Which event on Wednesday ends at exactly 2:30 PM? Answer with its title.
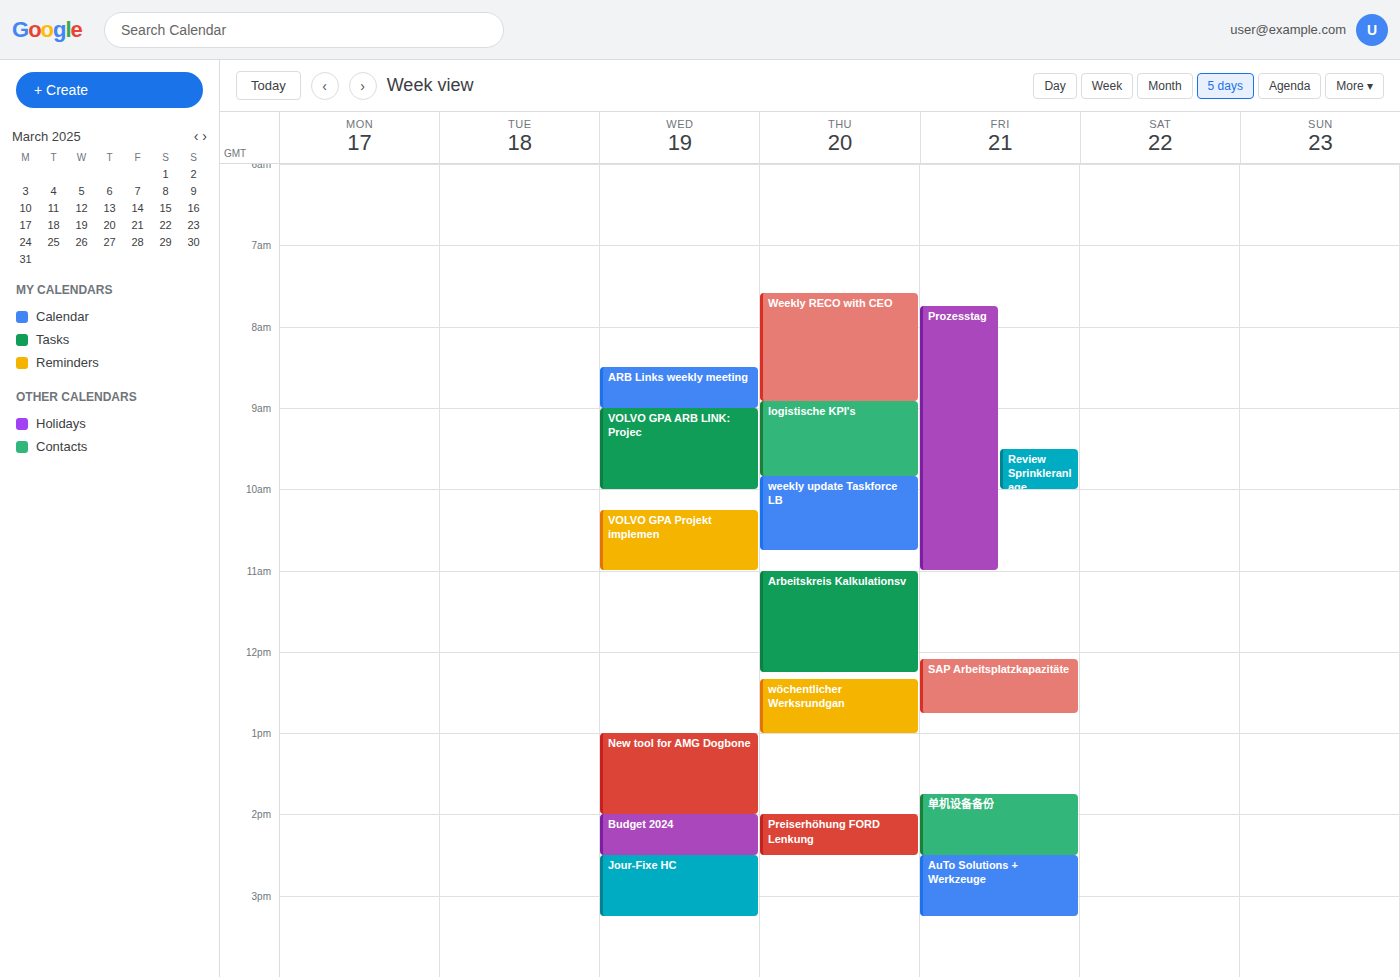
"Budget 2024"